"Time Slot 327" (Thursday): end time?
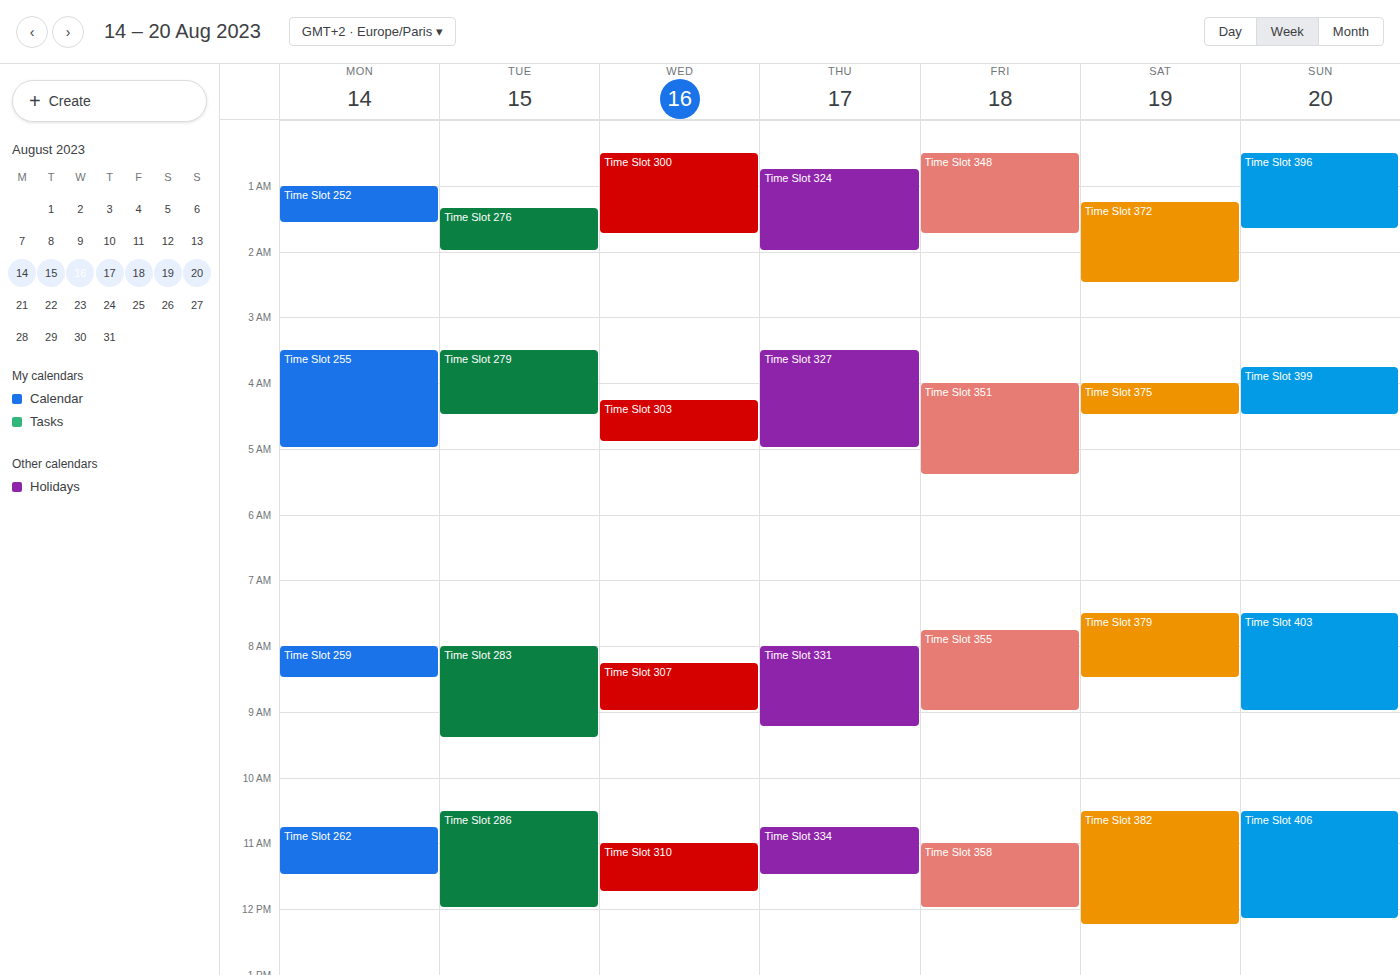
5:00 AM